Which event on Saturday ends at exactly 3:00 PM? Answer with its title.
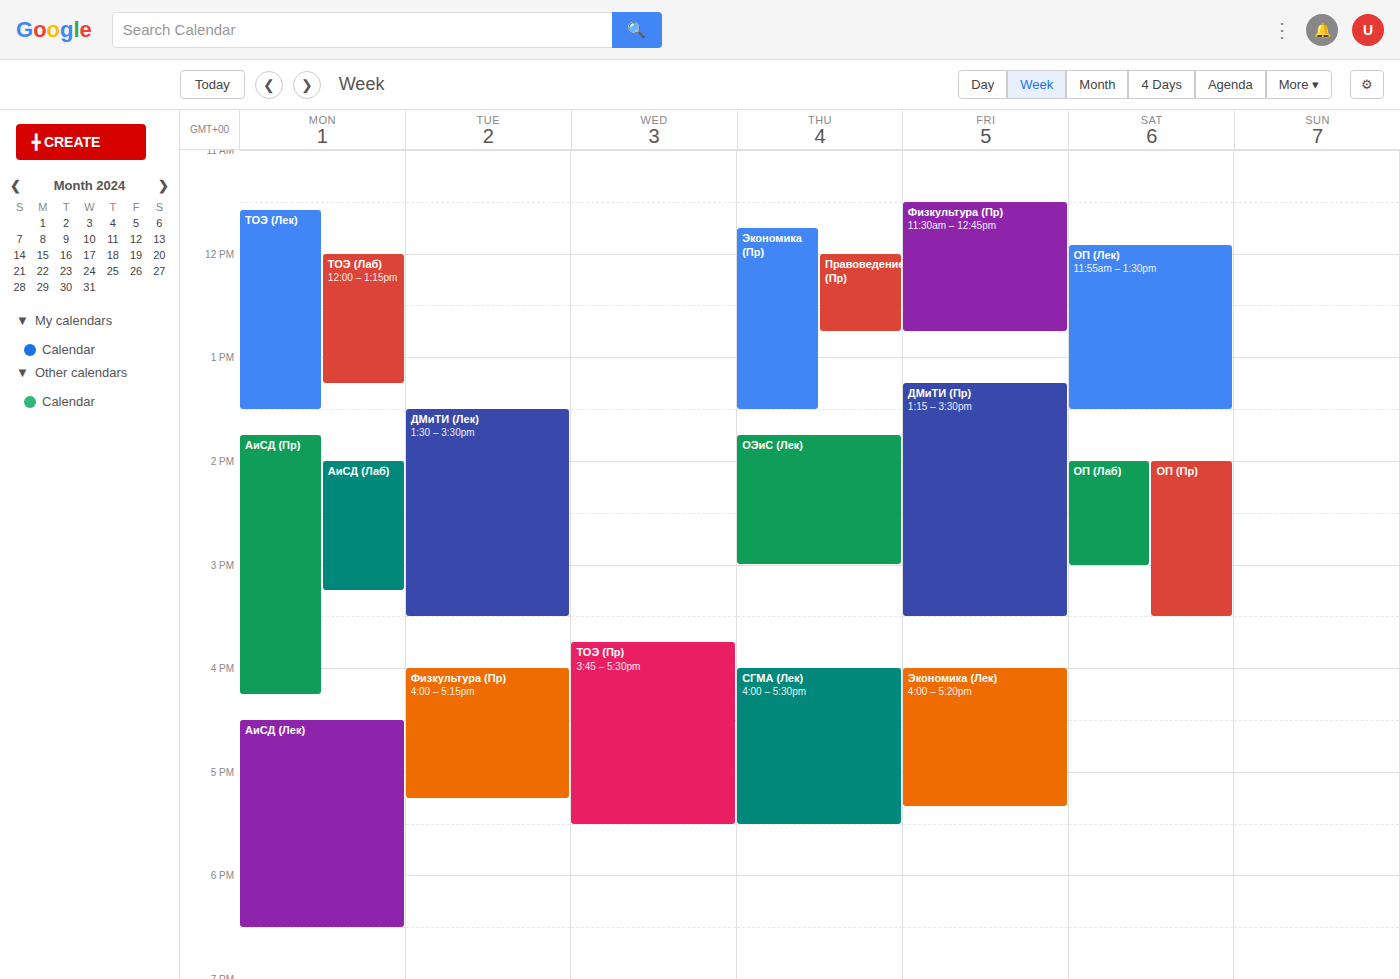
"ОП (Лаб)"